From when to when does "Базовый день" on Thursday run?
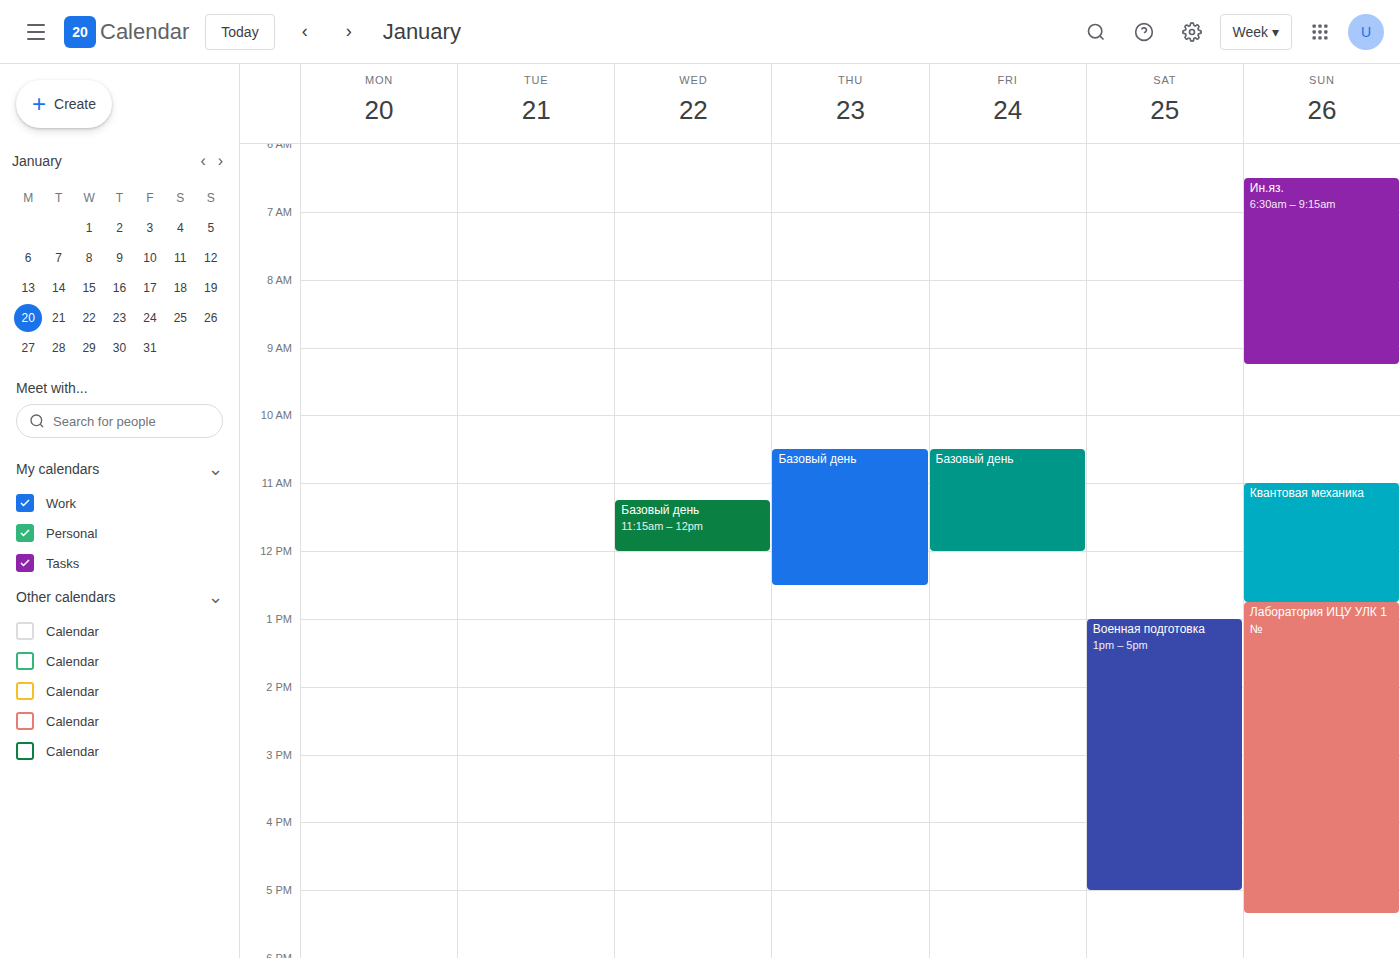
10:30 AM to 12:30 PM